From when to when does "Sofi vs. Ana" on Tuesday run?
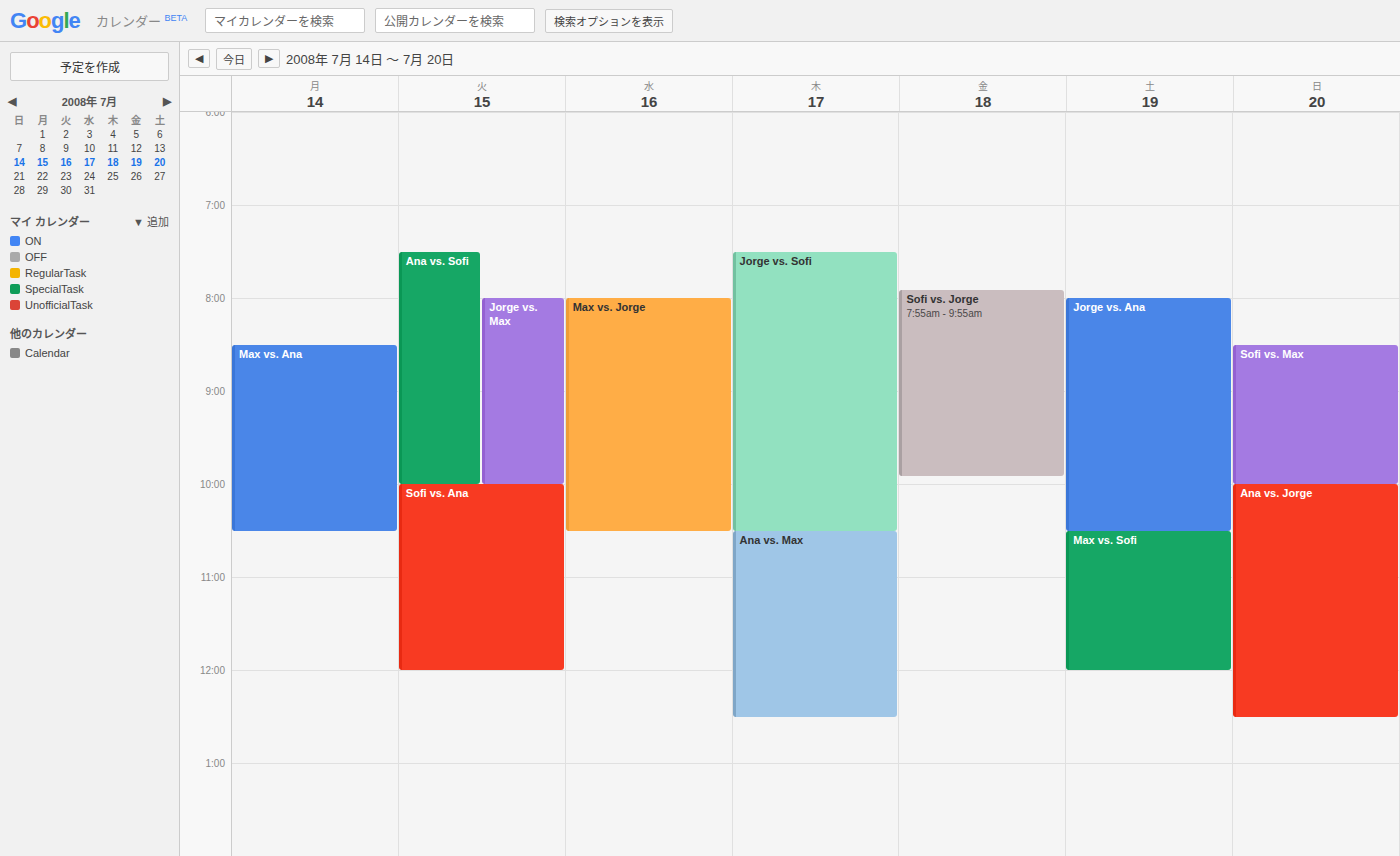
10:00 AM to 12:00 PM